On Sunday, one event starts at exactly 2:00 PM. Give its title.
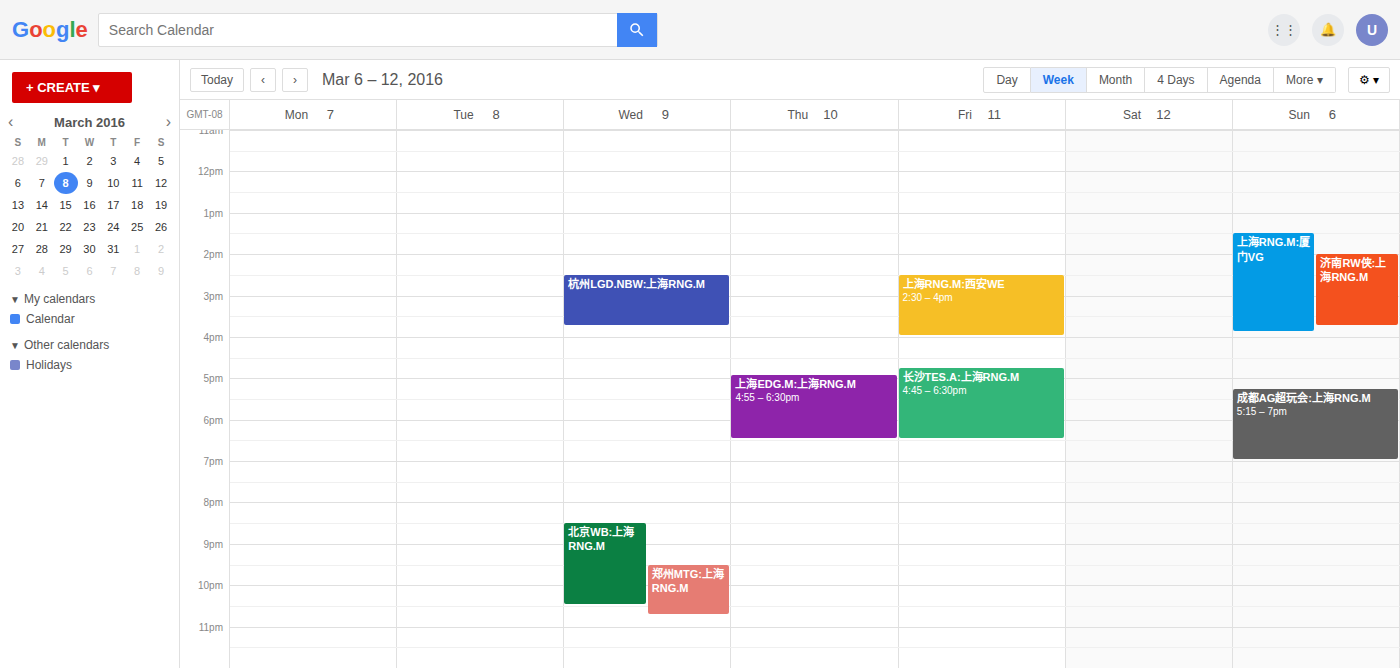
"济南RW侠:上海RNG.M"